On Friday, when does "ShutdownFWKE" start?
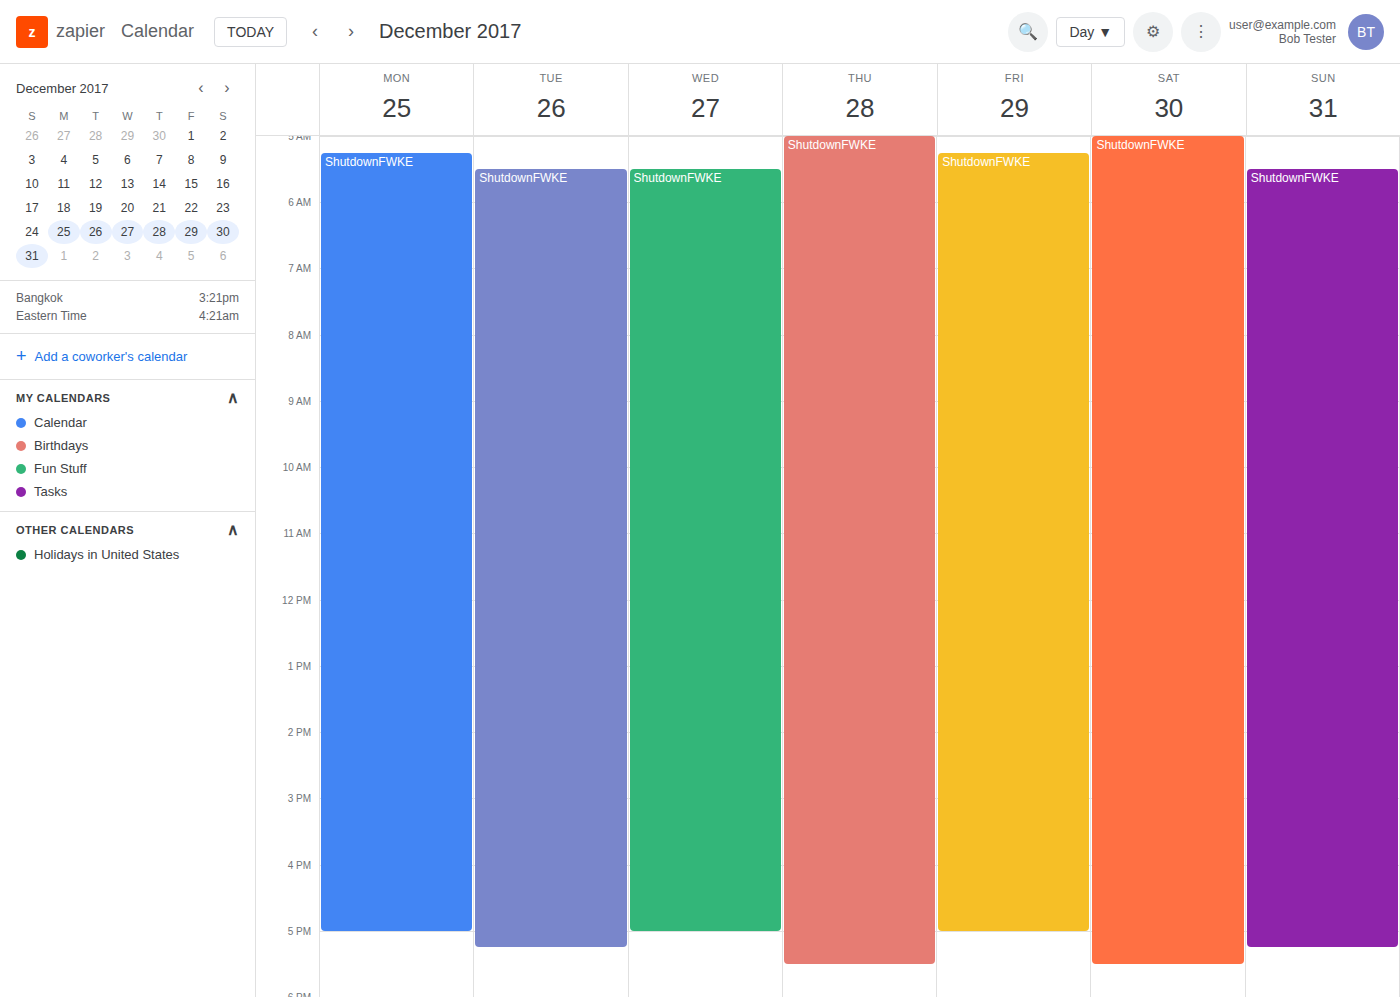
5:15 AM